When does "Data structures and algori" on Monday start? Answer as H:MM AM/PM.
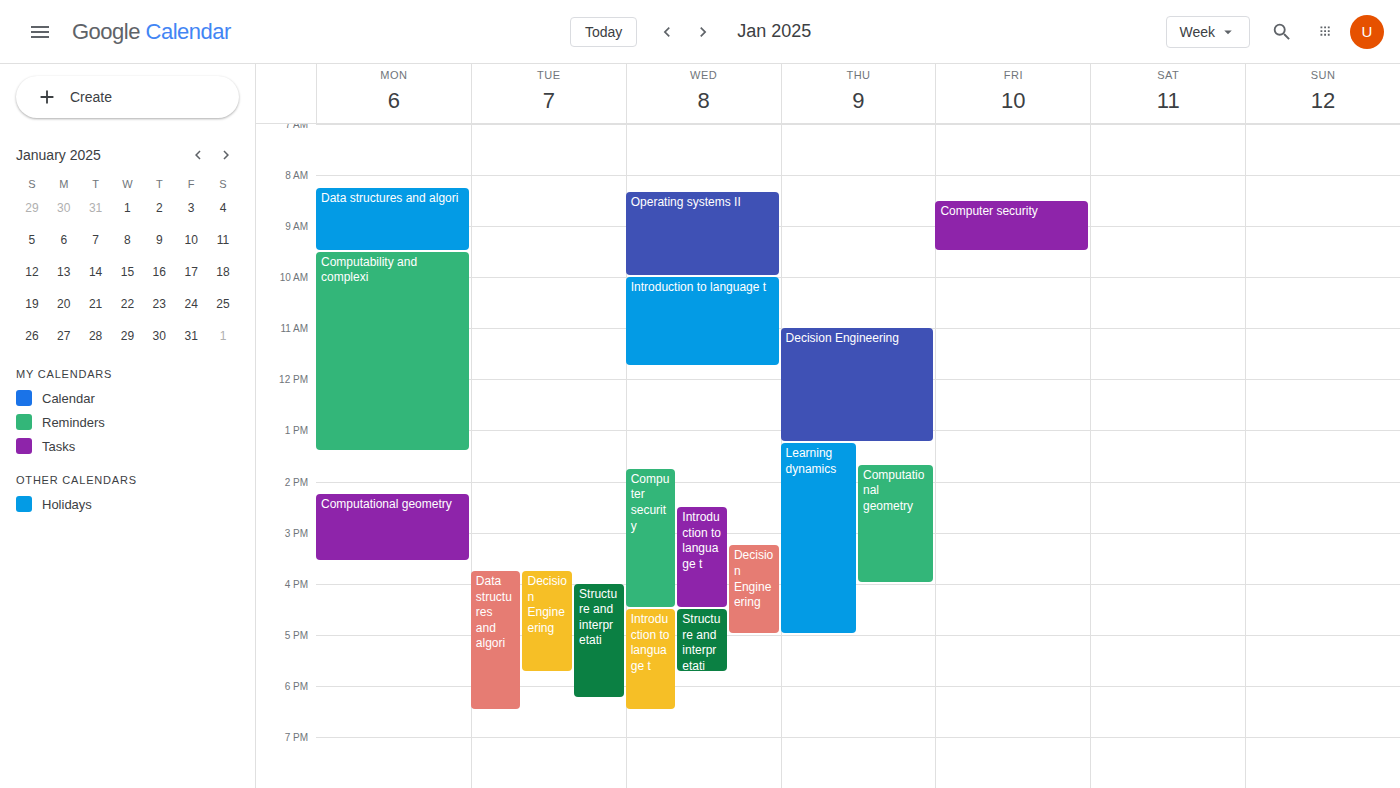
8:15 AM